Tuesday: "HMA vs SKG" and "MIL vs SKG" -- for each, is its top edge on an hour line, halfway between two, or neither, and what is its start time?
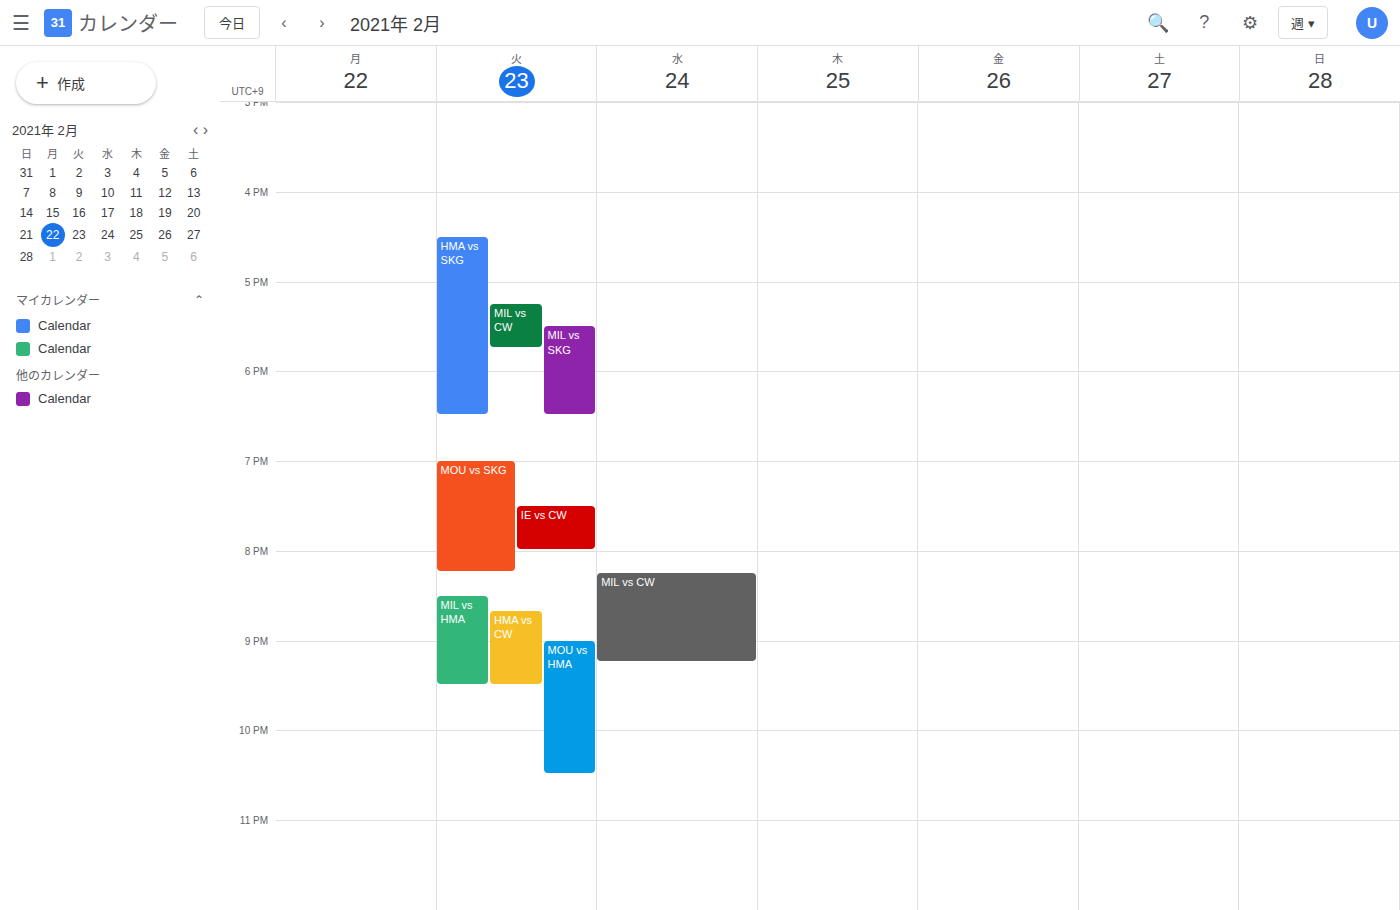
"HMA vs SKG": 4:30 PM, halfway between the 4 PM and 5 PM lines. "MIL vs SKG": 5:30 PM, halfway between the 5 PM and 6 PM lines.